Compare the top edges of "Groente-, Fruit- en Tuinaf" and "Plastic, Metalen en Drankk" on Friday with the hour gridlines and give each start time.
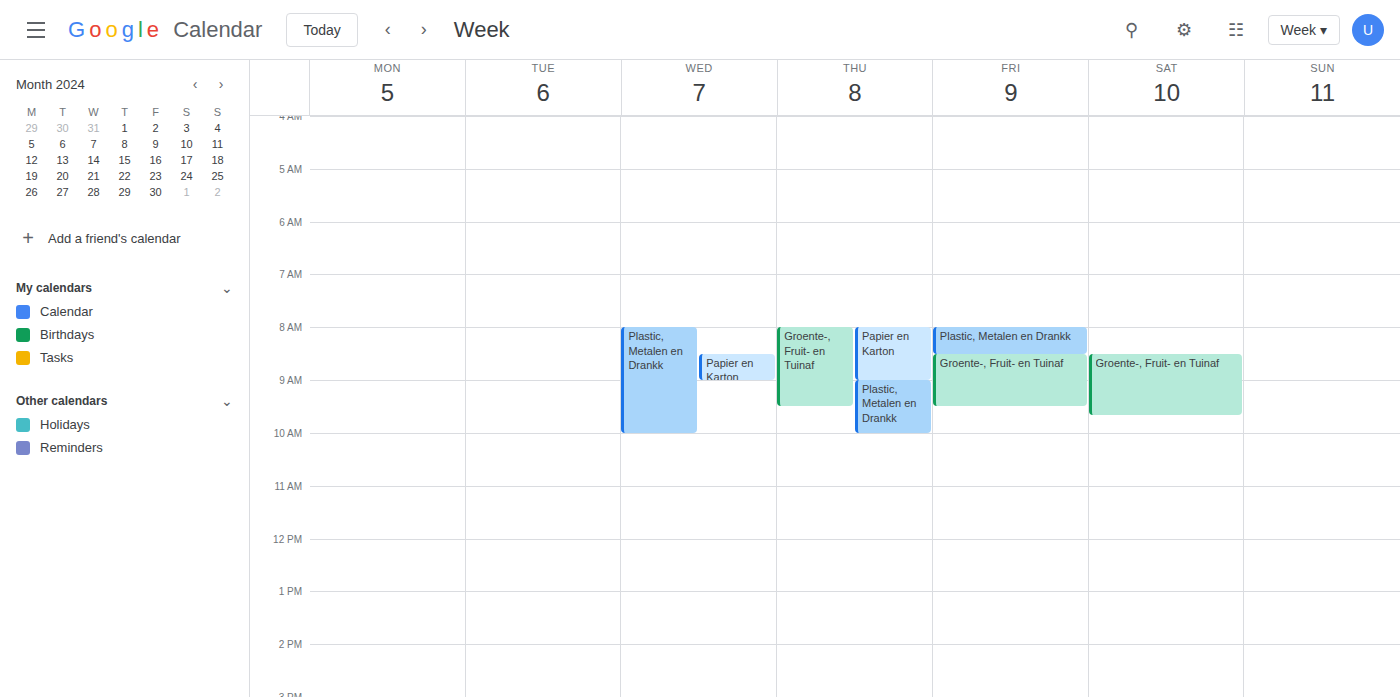
"Groente-, Fruit- en Tuinaf": 8:30 AM, halfway between the 8 AM and 9 AM lines. "Plastic, Metalen en Drankk": 8:00 AM, exactly on the 8 AM line.